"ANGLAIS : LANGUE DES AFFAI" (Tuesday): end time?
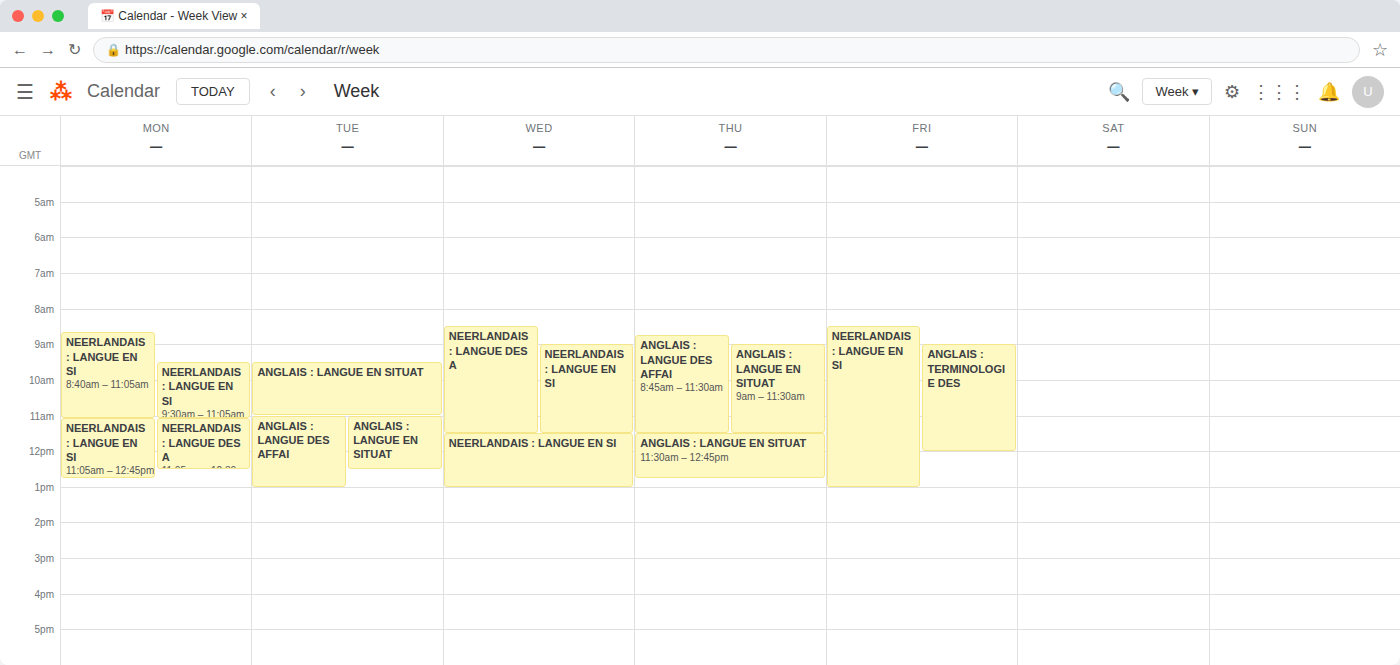
13:00